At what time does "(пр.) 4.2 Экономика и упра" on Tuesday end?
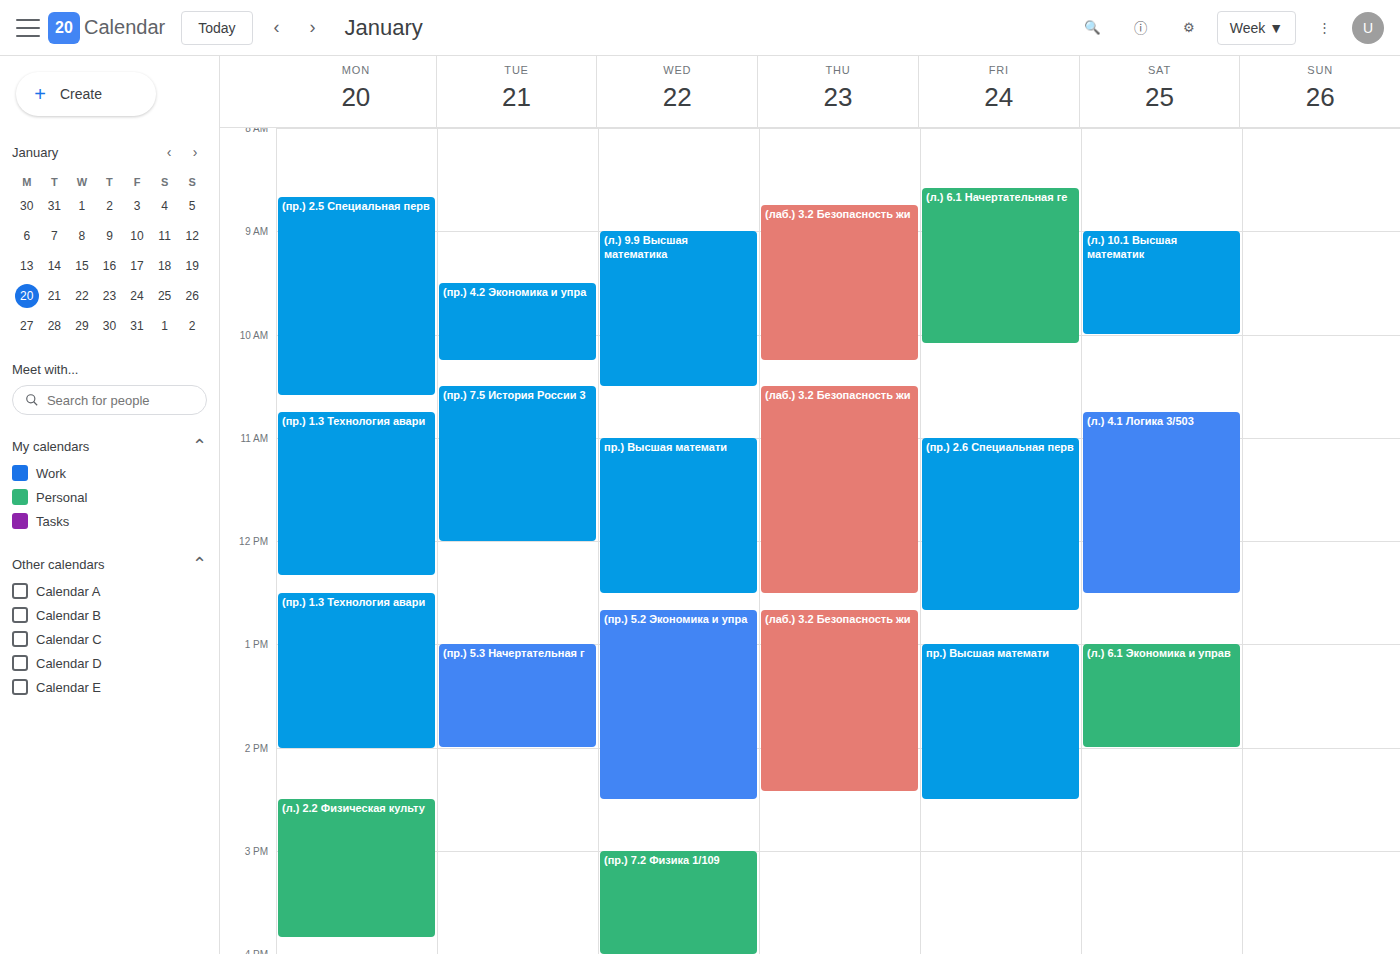
10:15 AM